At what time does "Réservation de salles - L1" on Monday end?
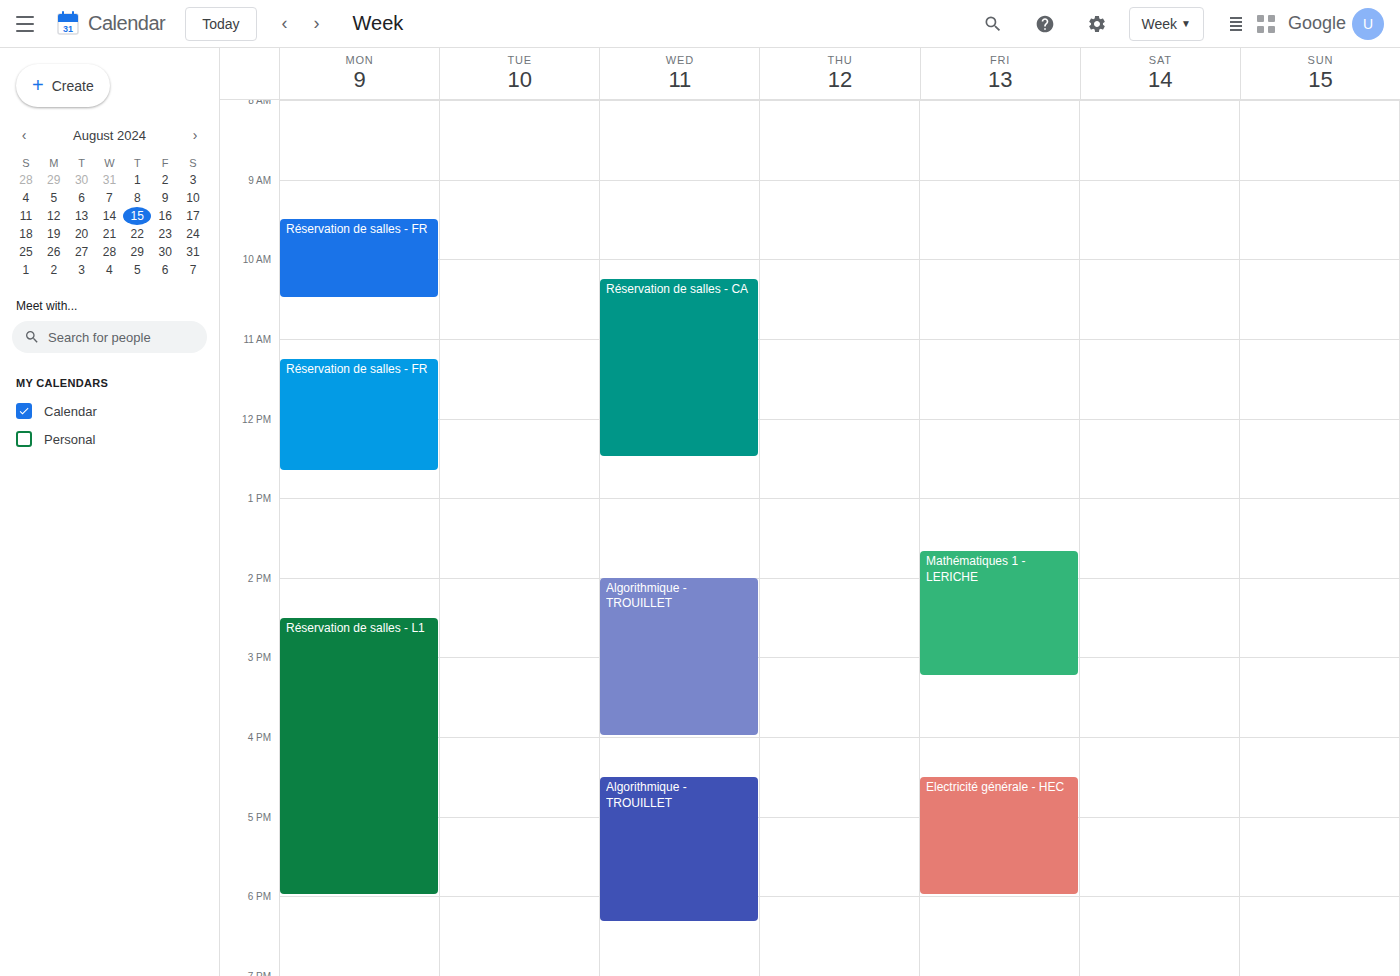
6:00 PM